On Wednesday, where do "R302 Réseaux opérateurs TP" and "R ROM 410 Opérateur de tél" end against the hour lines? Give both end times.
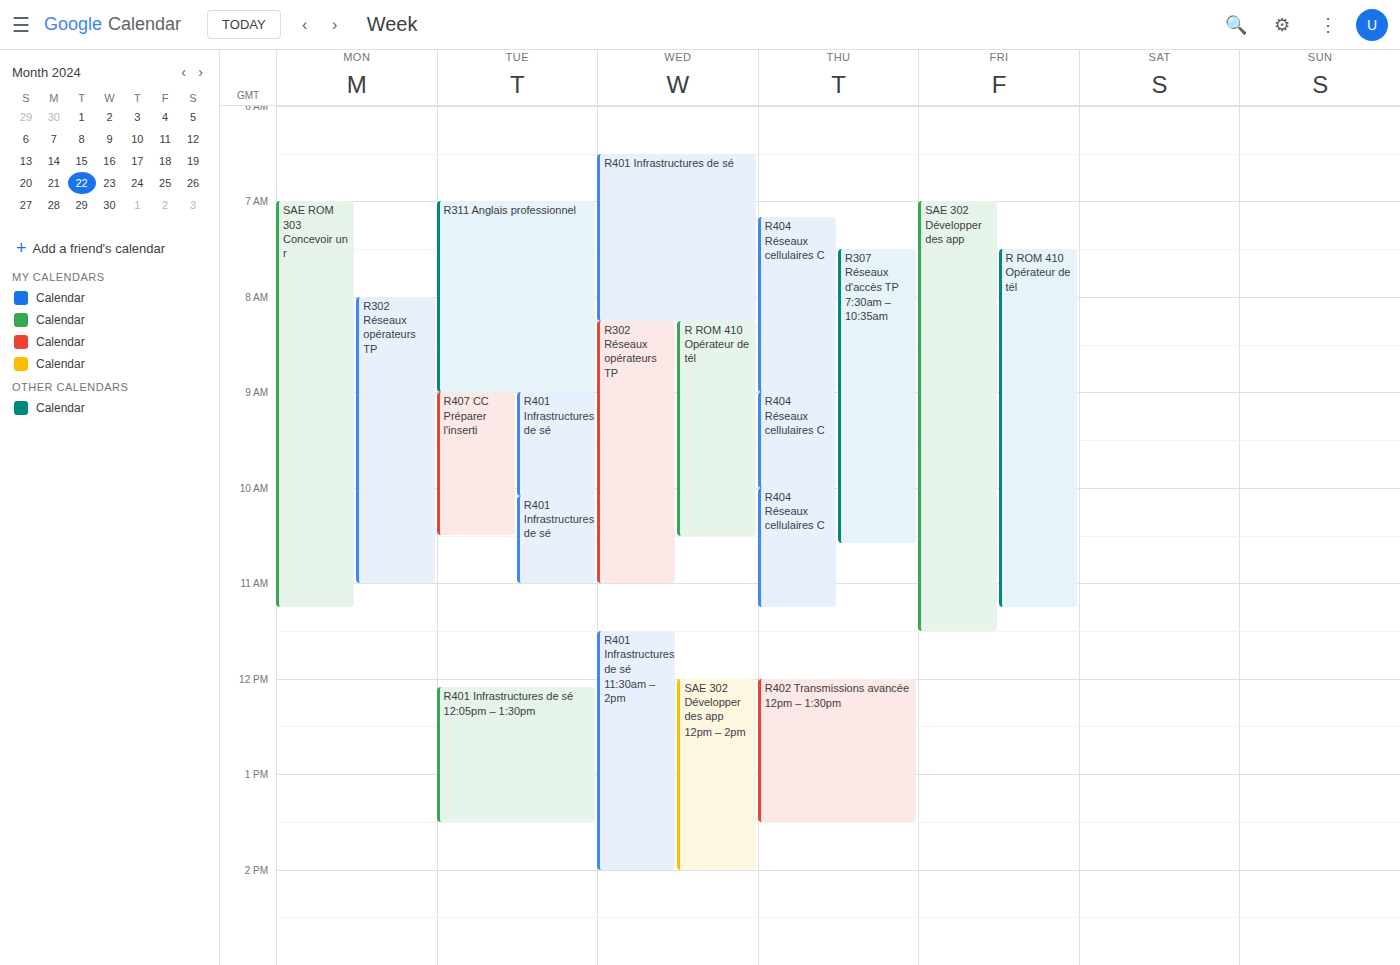
"R302 Réseaux opérateurs TP": 11:00 AM, exactly on the 11 AM line. "R ROM 410 Opérateur de tél": 10:30 AM, halfway between the 10 AM and 11 AM lines.